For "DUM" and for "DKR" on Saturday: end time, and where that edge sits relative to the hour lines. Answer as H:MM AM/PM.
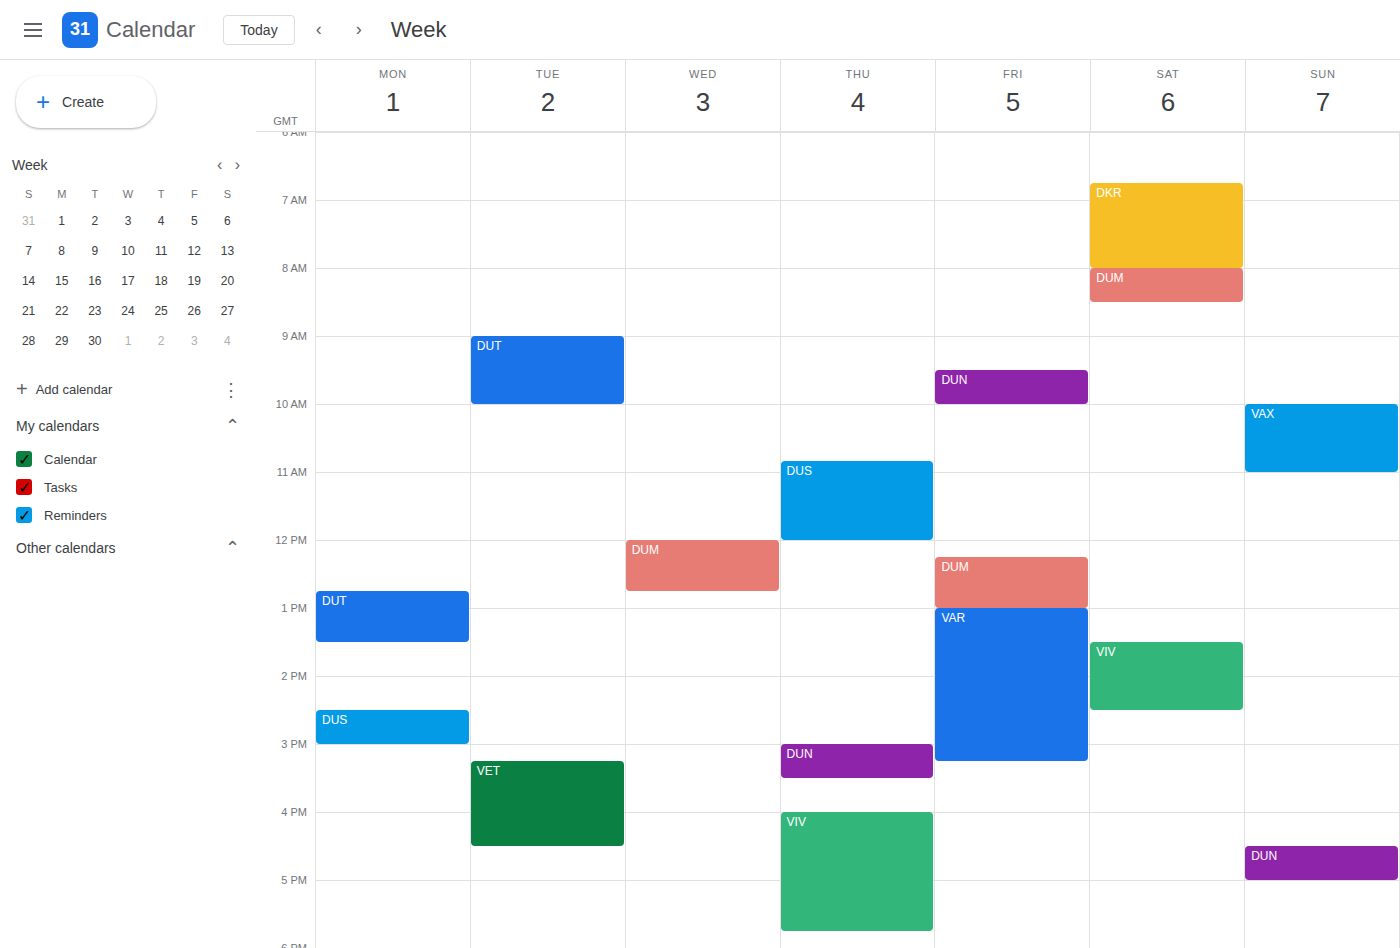
"DUM": 8:30 AM, halfway between the 8 AM and 9 AM lines. "DKR": 8:00 AM, exactly on the 8 AM line.